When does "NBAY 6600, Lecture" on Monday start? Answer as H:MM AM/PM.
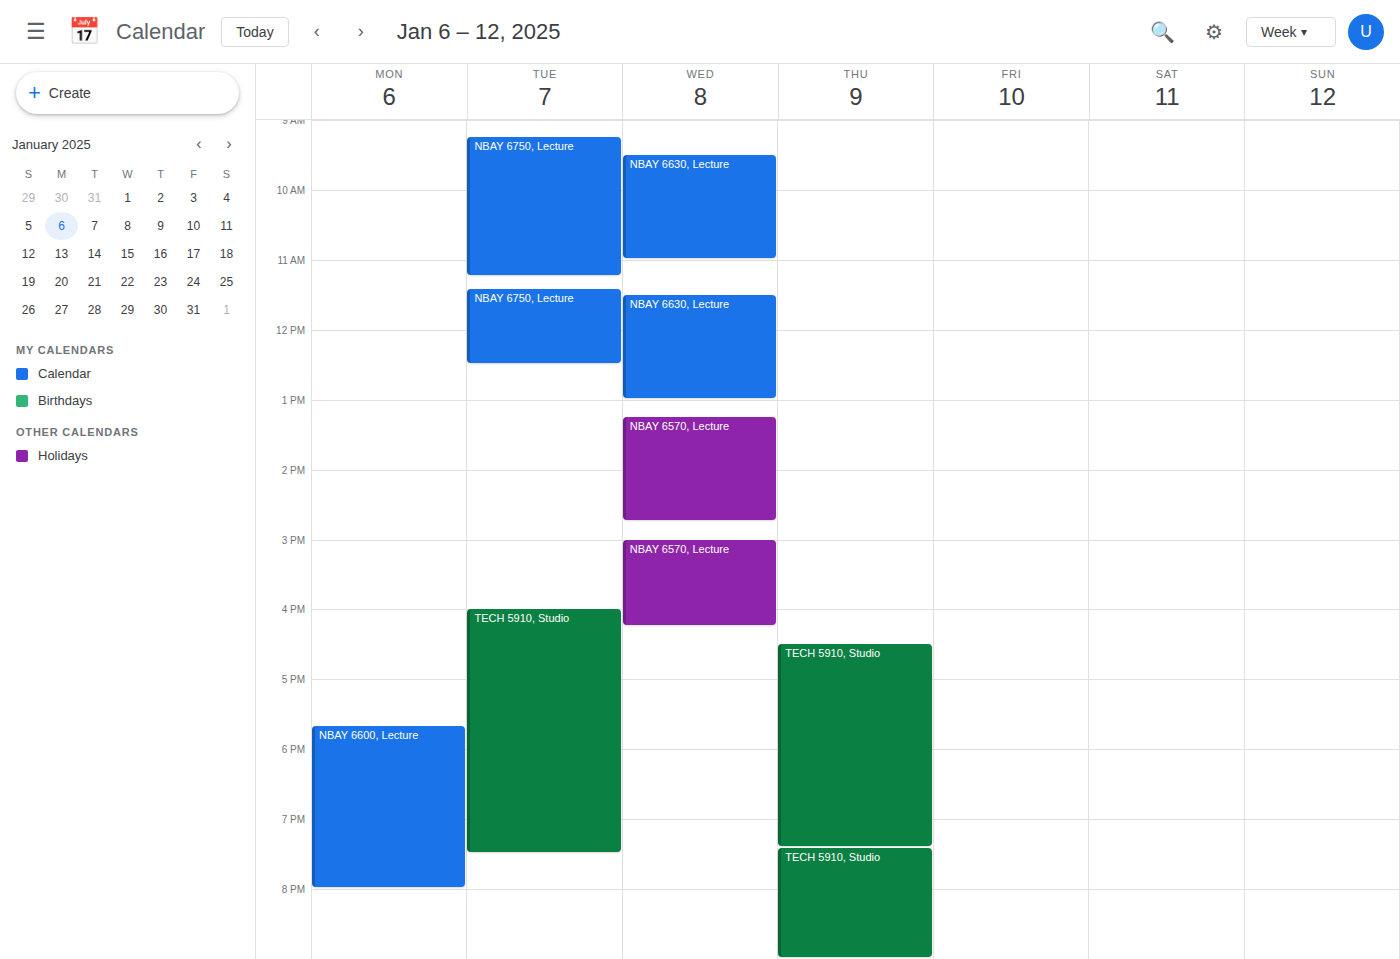
5:40 PM